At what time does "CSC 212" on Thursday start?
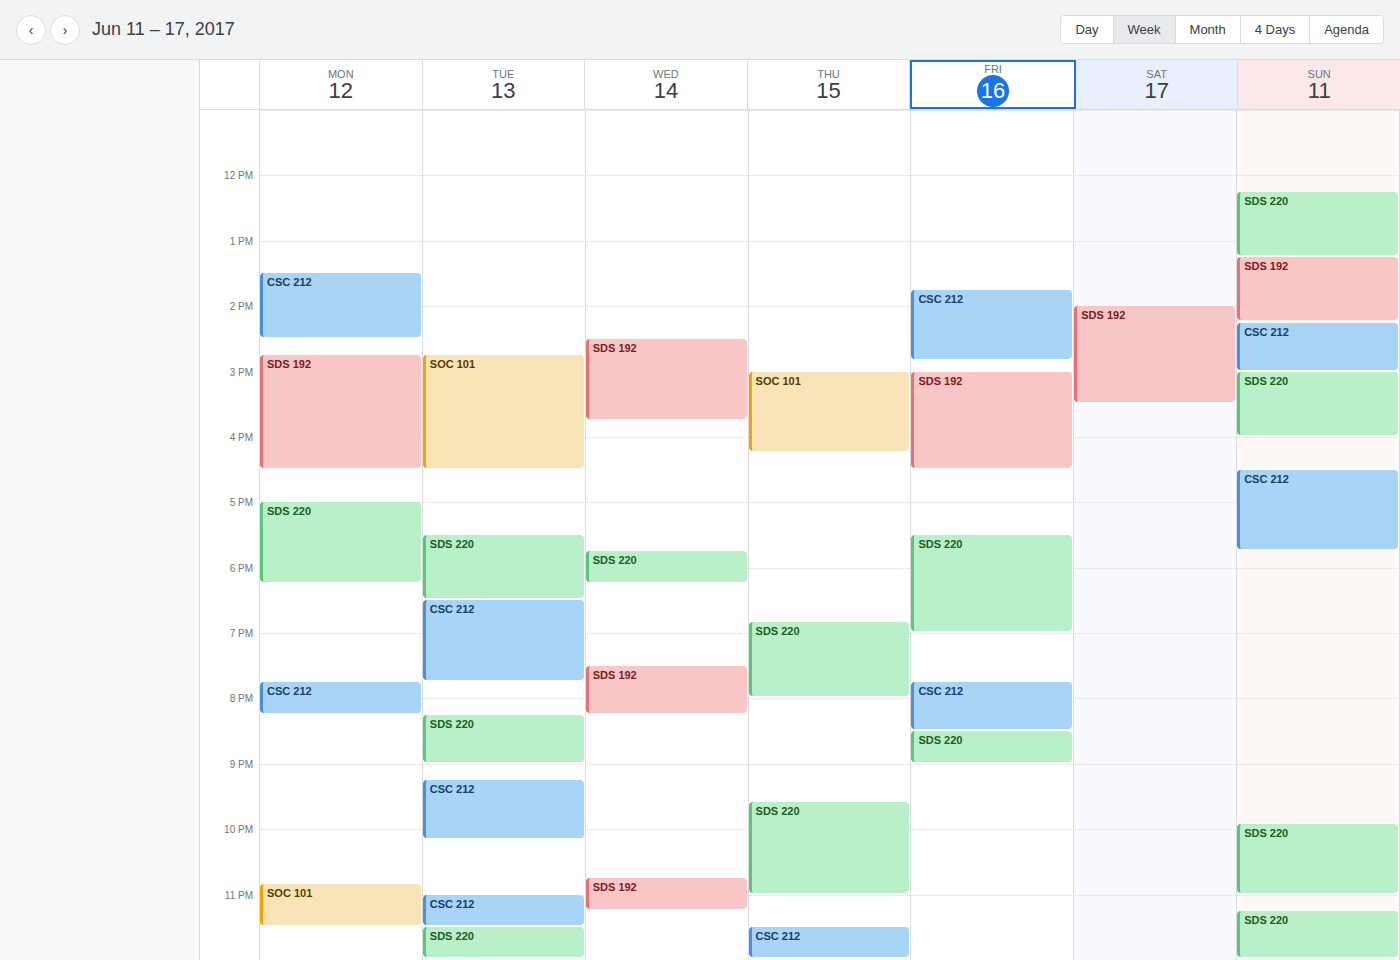
11:30 PM